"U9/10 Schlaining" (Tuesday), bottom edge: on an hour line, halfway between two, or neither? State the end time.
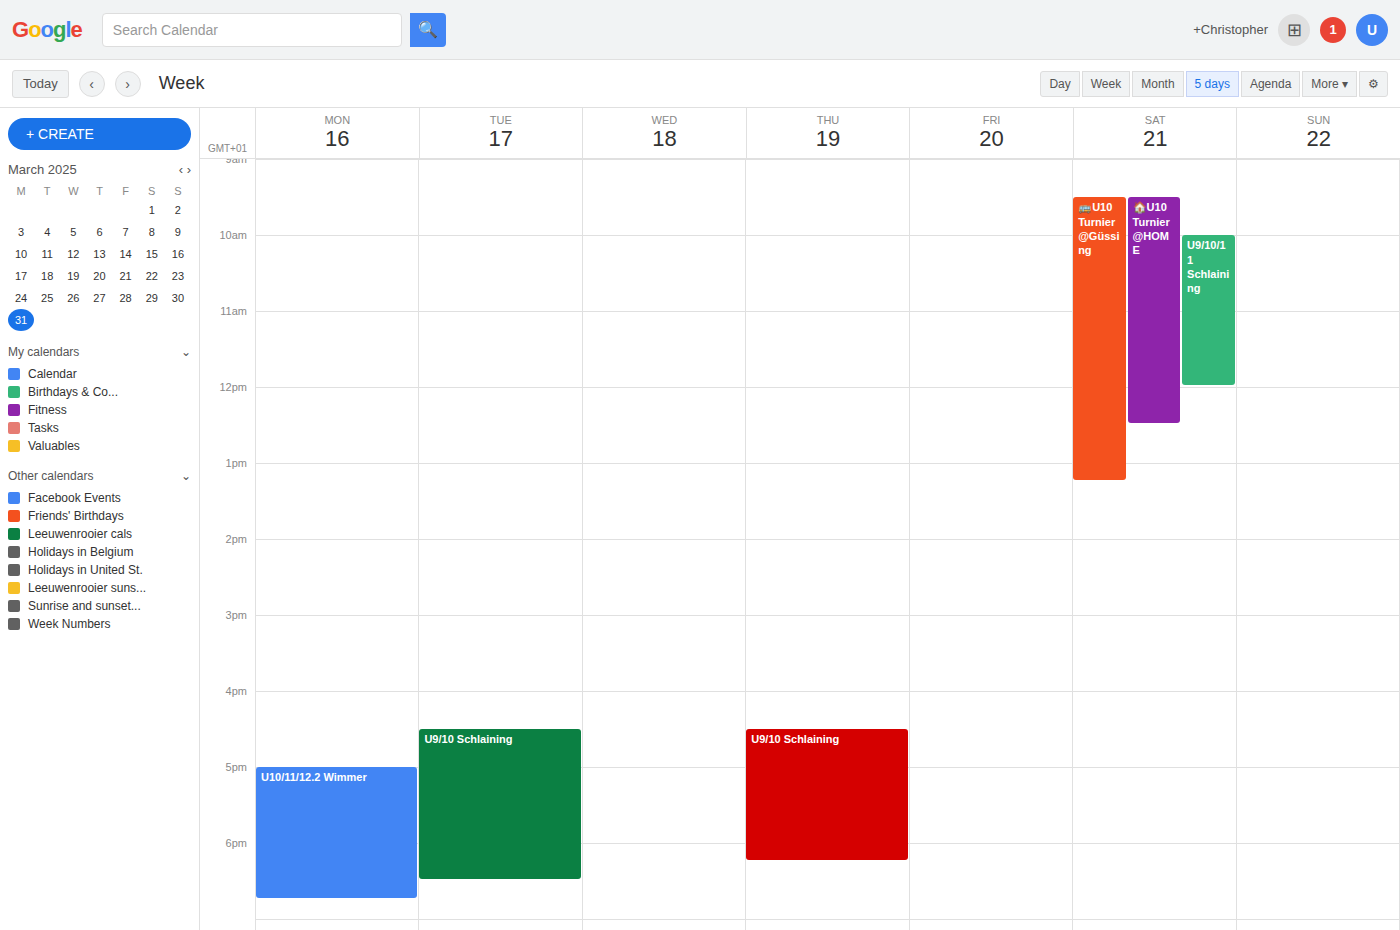
6:30 PM -- halfway between the 6 PM and 7 PM lines.